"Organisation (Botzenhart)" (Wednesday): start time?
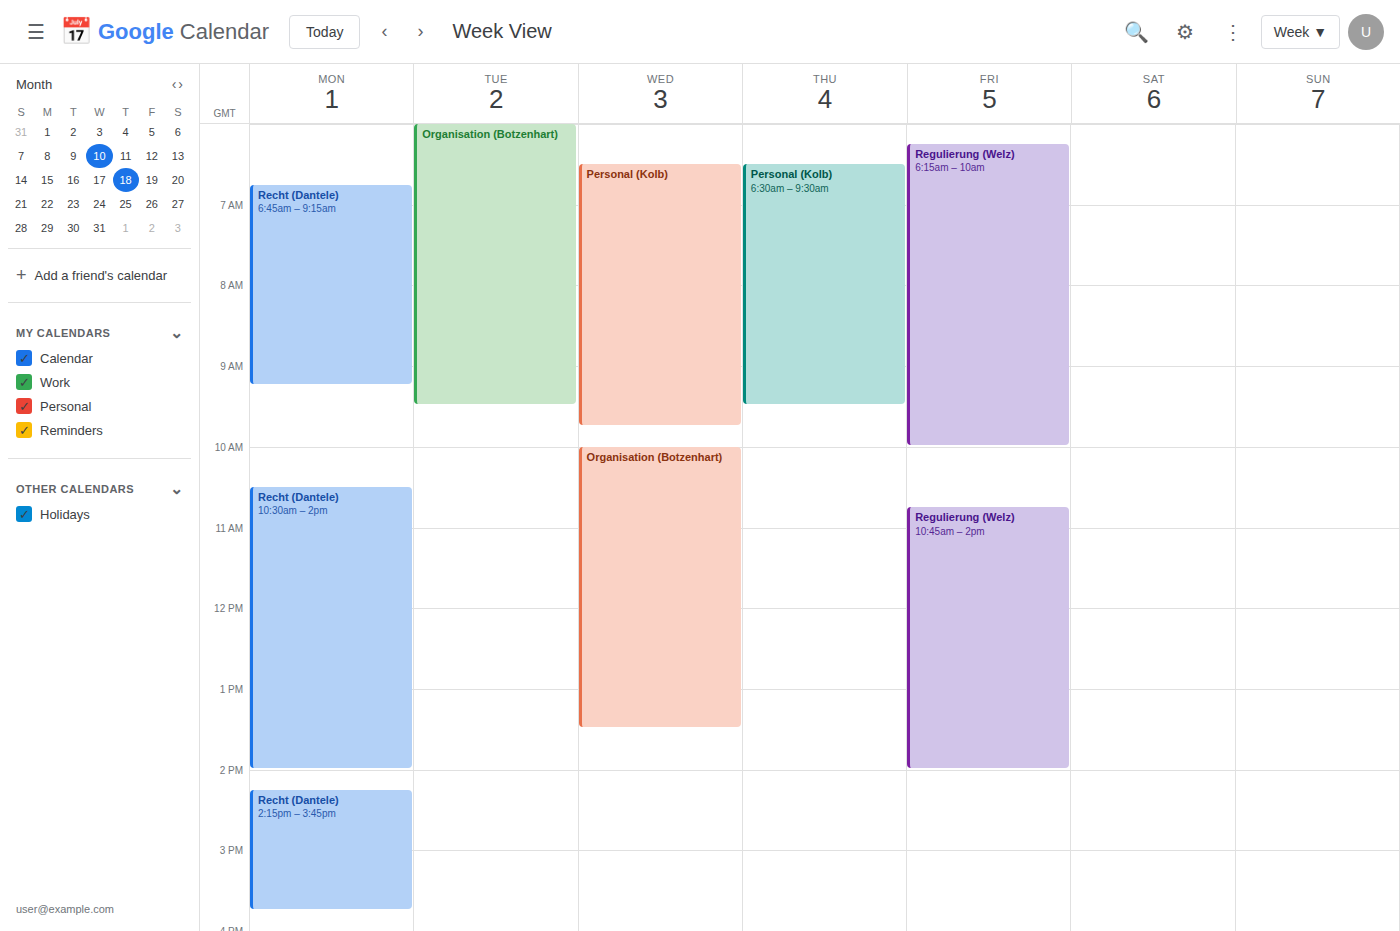
10:00 AM